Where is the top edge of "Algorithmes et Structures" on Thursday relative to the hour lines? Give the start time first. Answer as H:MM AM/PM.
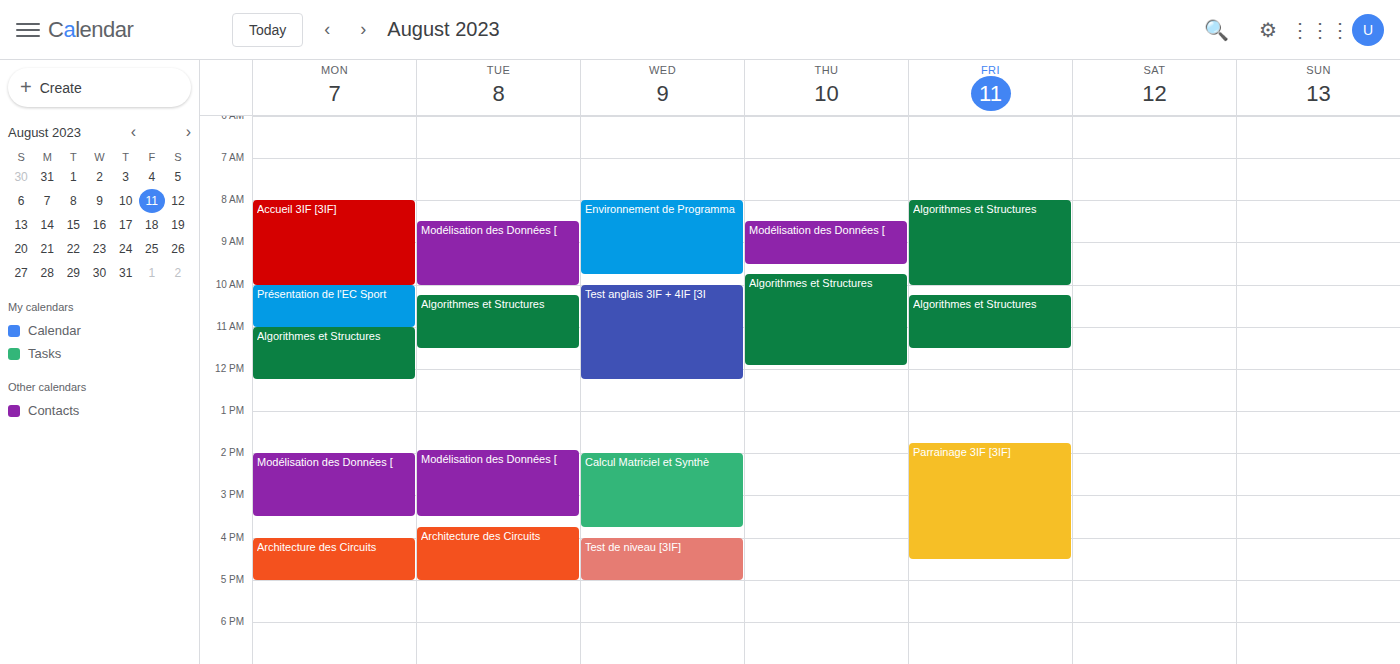
9:45 AM -- neither: three quarters of the way from the 9 AM line to the 10 AM line.